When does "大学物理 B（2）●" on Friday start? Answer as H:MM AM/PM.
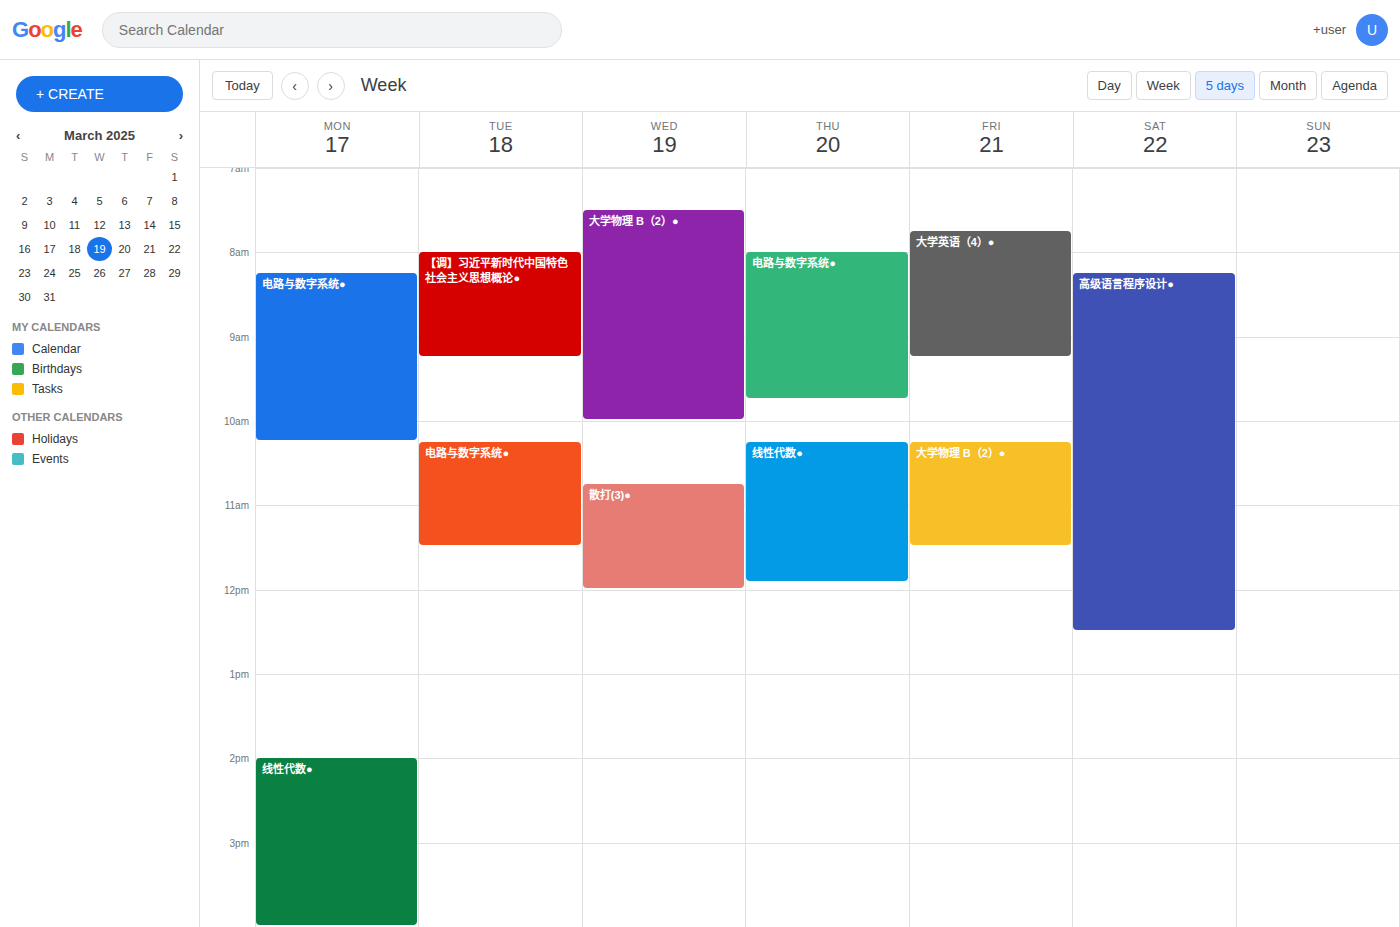
10:15 AM